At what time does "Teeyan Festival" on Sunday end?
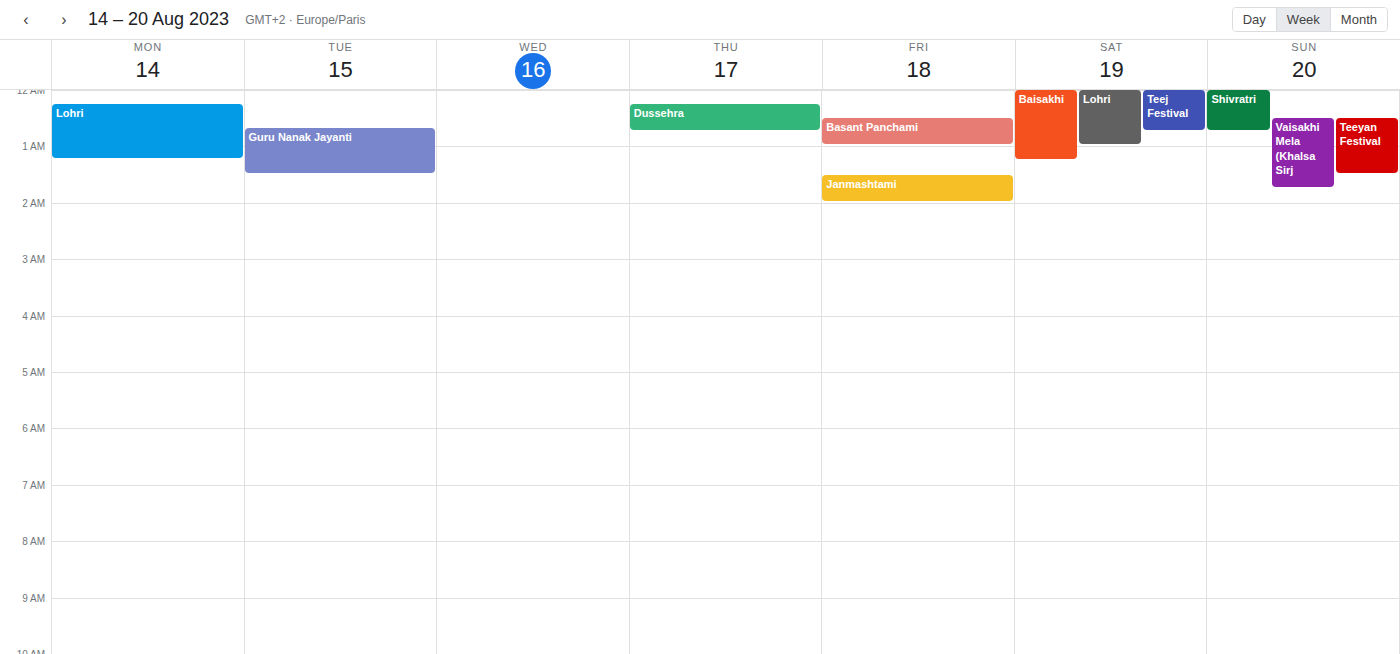
1:30 AM